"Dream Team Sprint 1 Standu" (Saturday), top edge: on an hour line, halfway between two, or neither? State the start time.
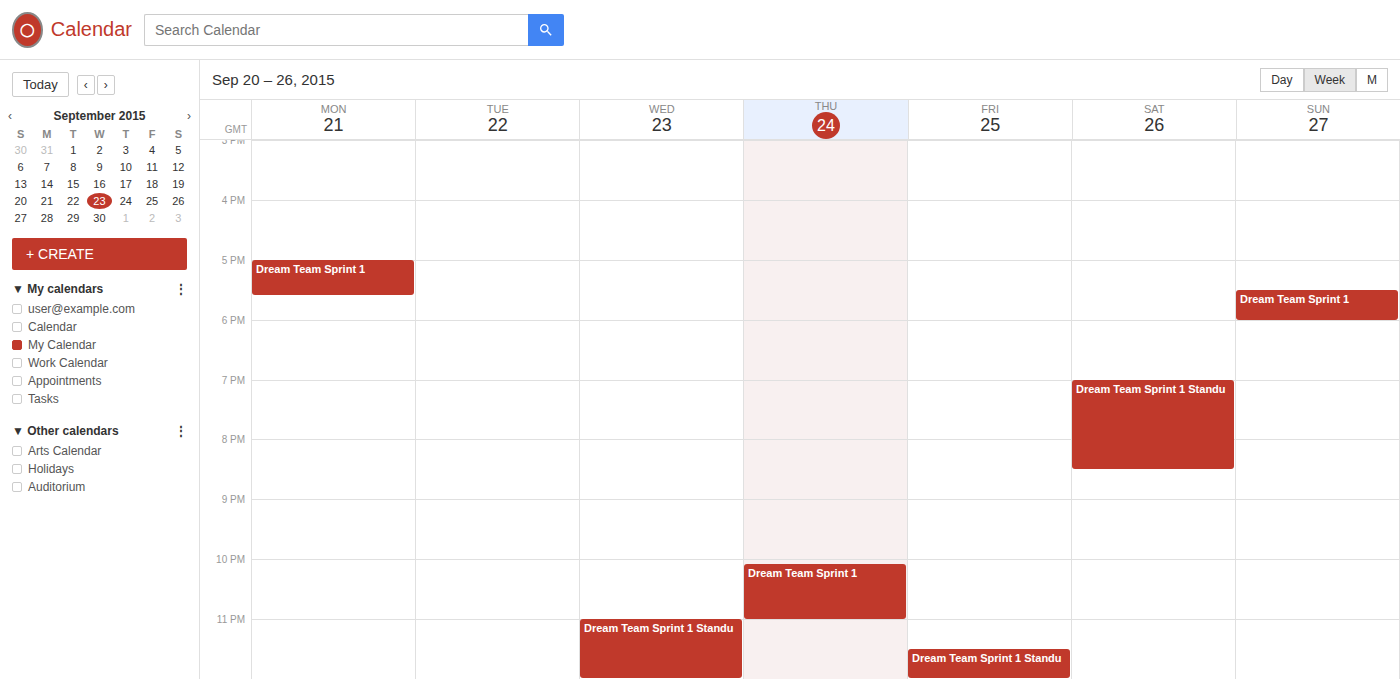
7:00 PM -- exactly on the 7 PM line.